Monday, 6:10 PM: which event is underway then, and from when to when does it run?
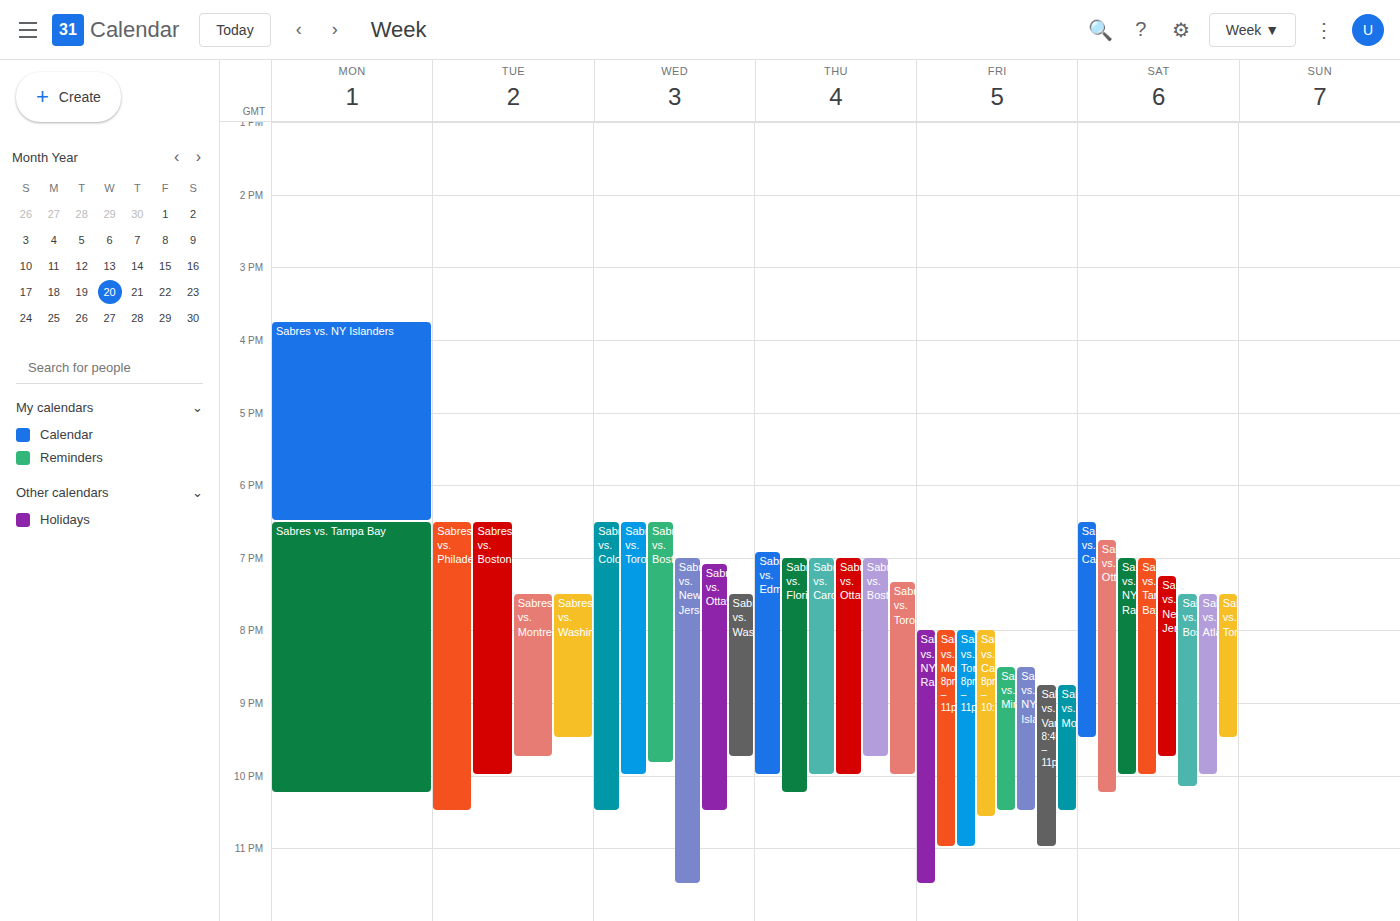
"Sabres vs. NY Islanders", 3:45 PM to 6:30 PM